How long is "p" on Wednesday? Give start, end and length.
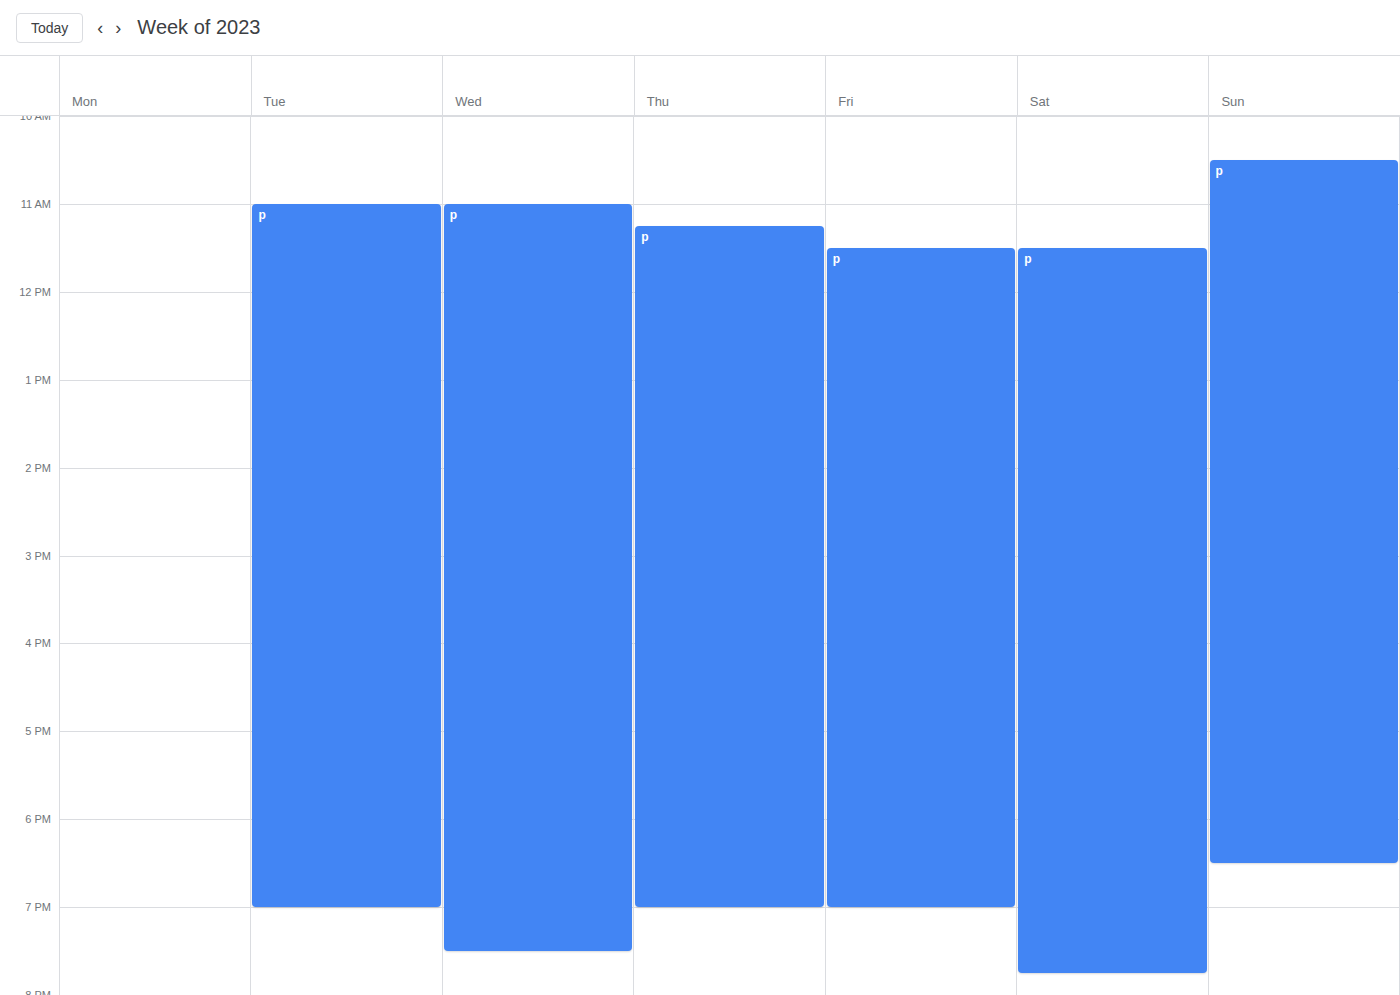
11:00 AM to 7:30 PM, 8 hours 30 minutes